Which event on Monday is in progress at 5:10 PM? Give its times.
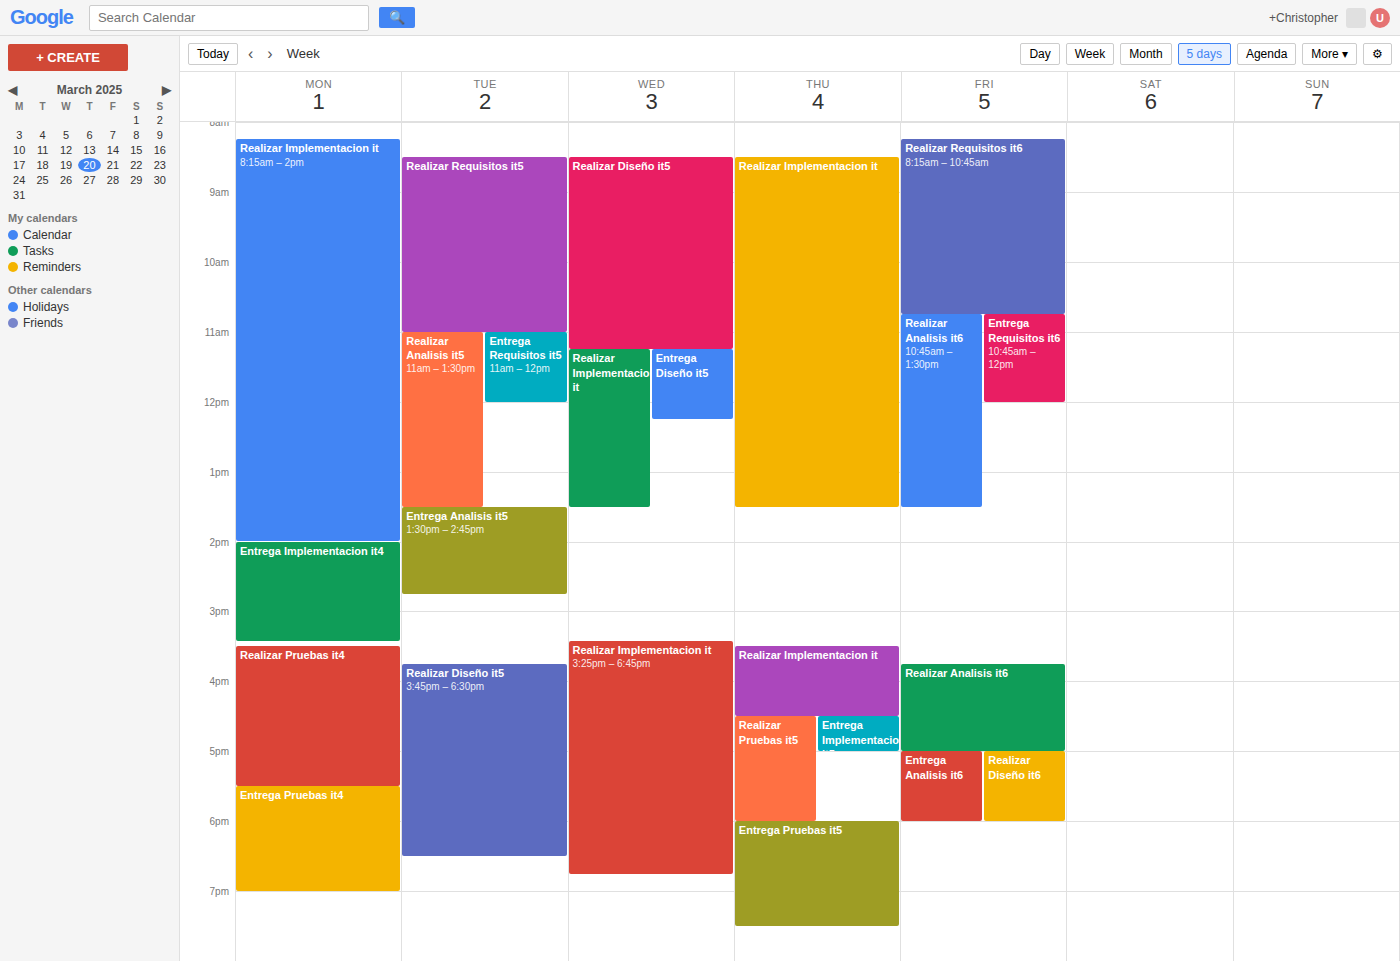
"Realizar Pruebas it4", 3:30 PM to 5:30 PM